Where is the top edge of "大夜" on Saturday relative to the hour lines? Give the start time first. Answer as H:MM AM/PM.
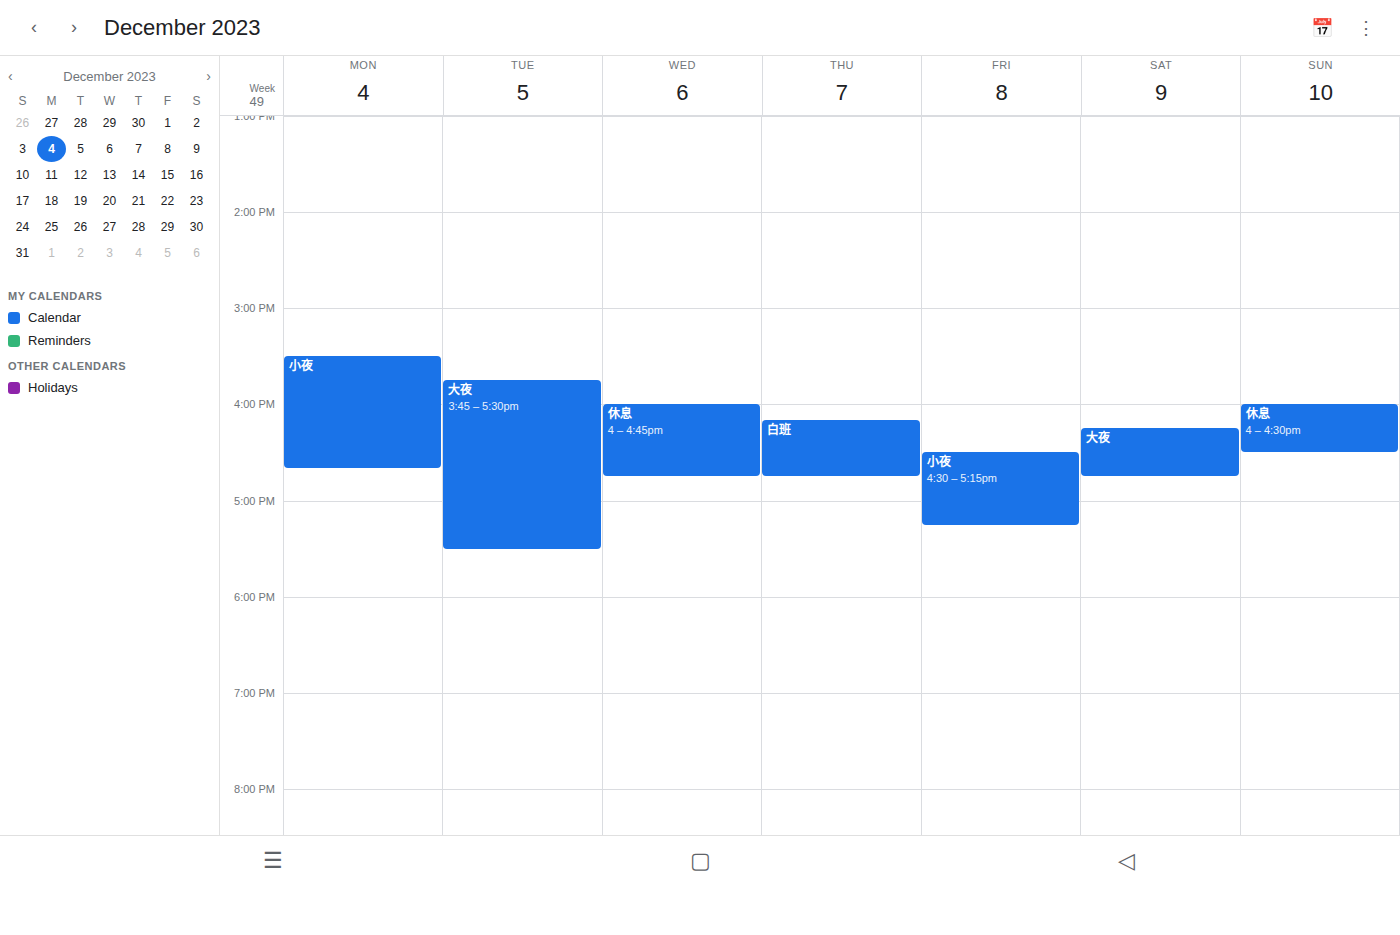
4:15 PM -- neither: a quarter of the way from the 4 PM line to the 5 PM line.